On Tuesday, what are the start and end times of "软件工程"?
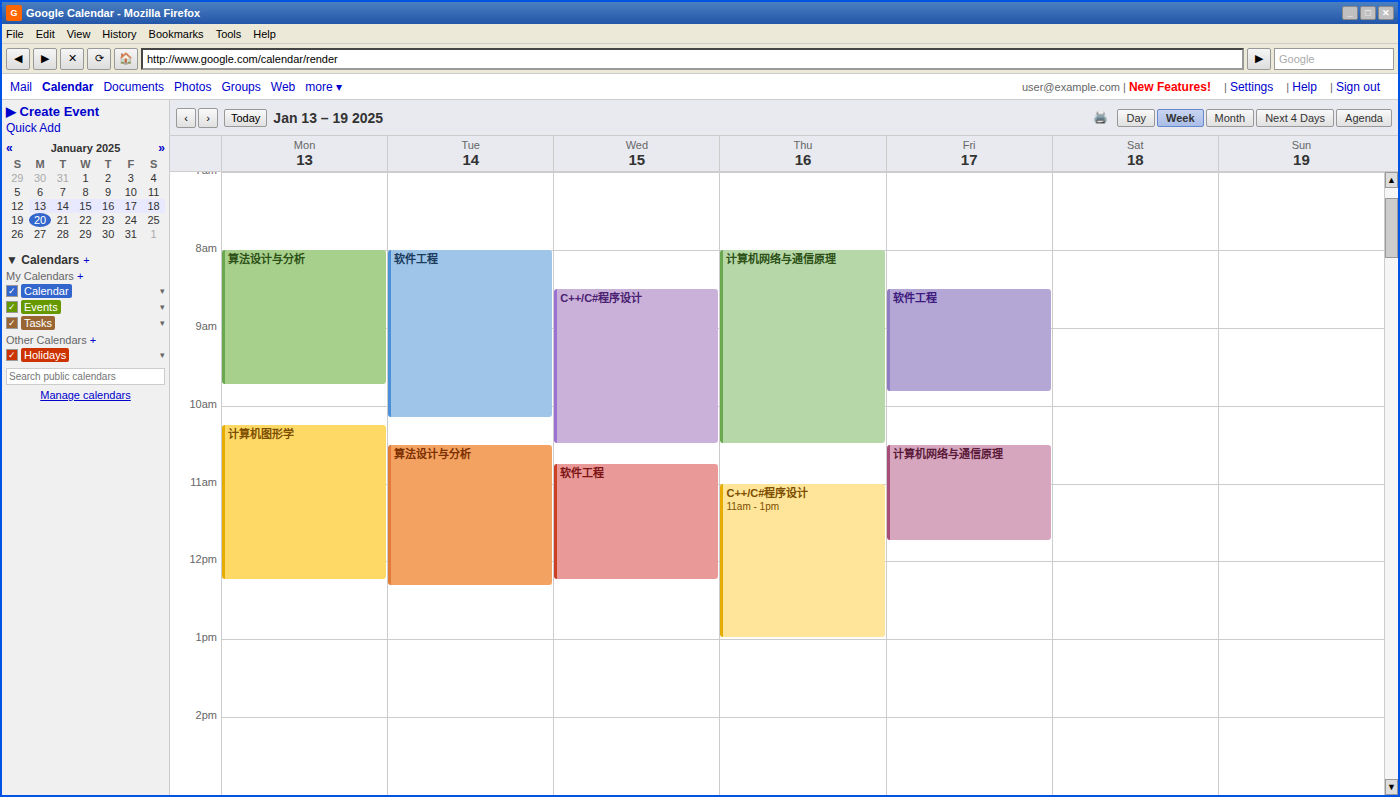
08:00 to 10:10